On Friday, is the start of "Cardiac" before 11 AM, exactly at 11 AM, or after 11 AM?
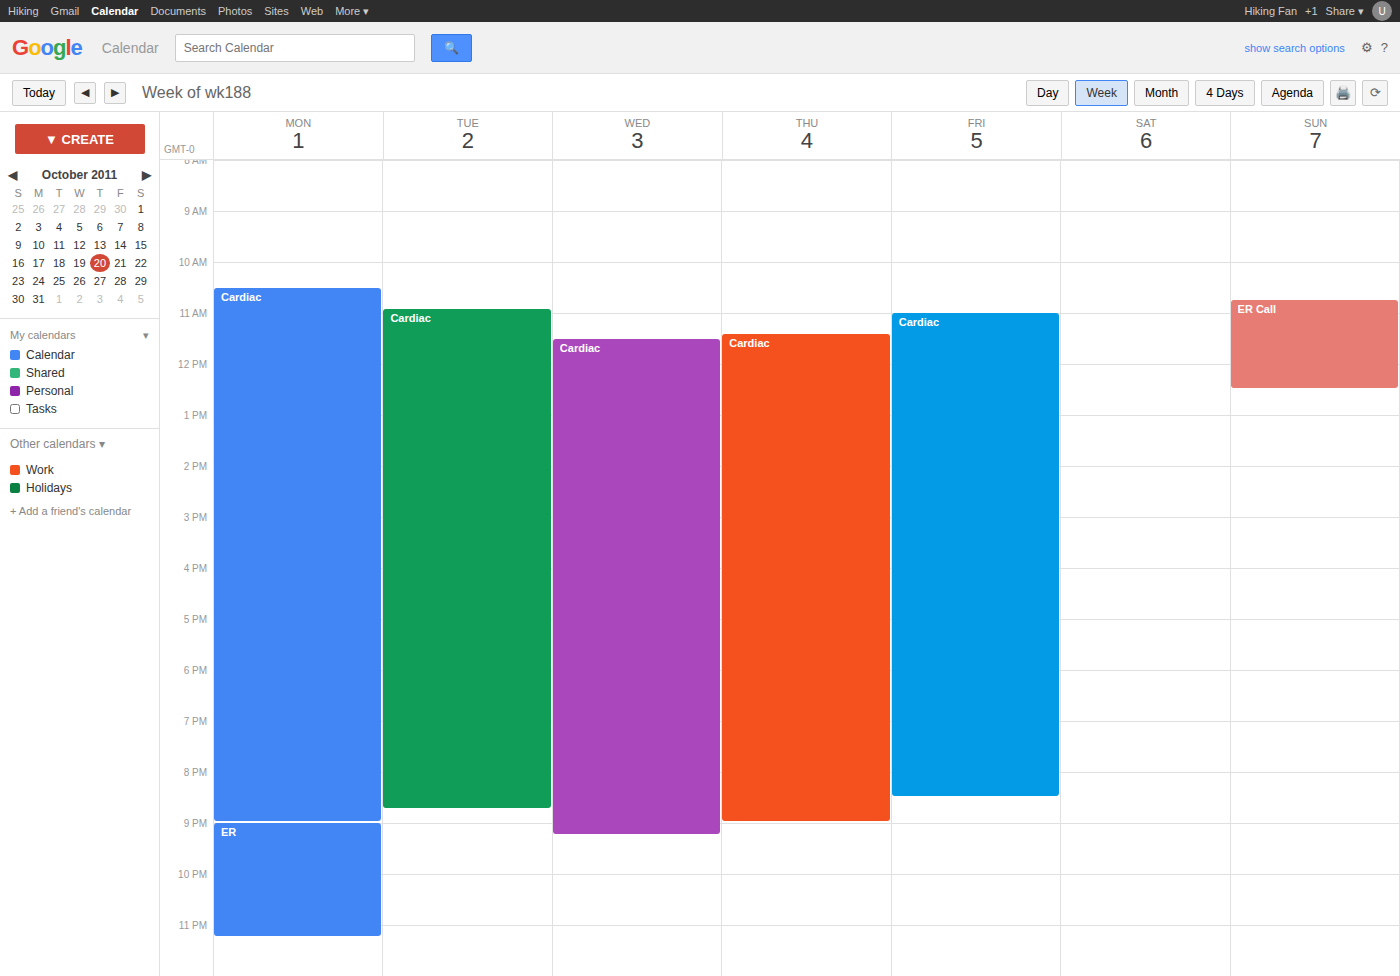
11:00 AM -- exactly at 11 AM, on the 11 AM line.